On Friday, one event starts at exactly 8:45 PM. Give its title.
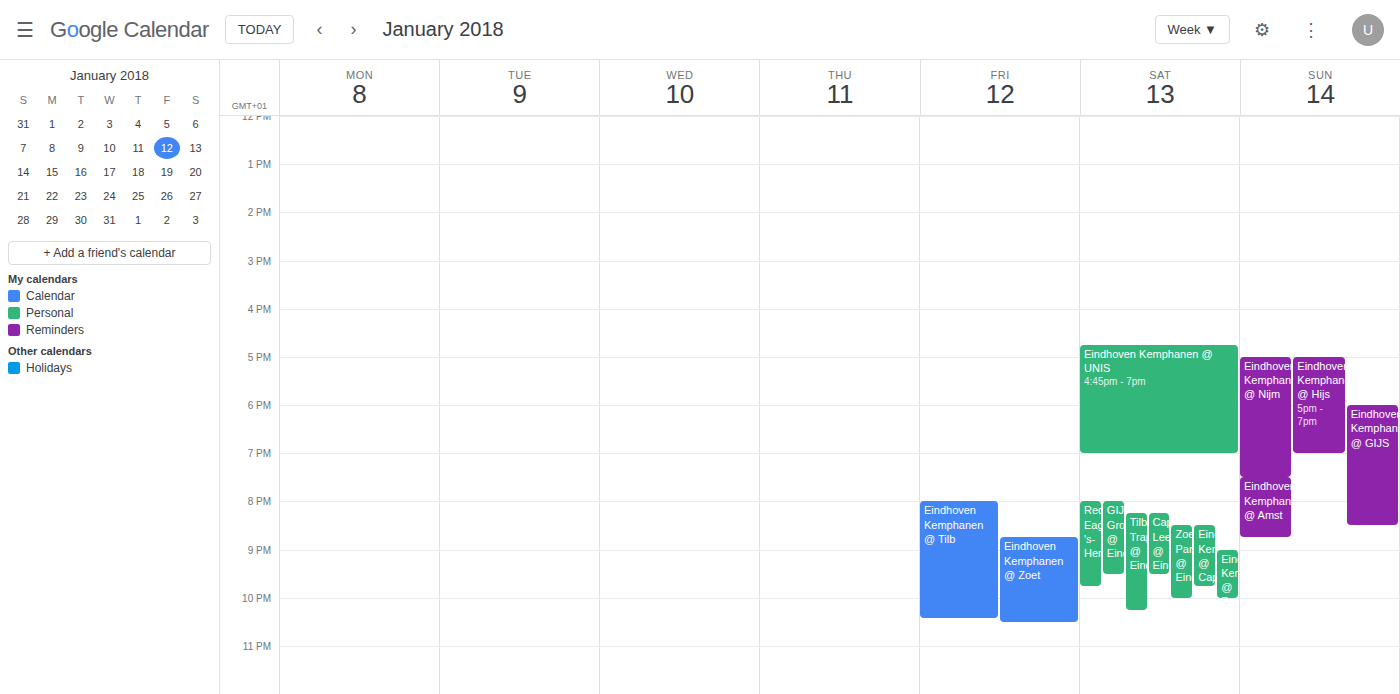
"Eindhoven Kemphanen @ Zoet"